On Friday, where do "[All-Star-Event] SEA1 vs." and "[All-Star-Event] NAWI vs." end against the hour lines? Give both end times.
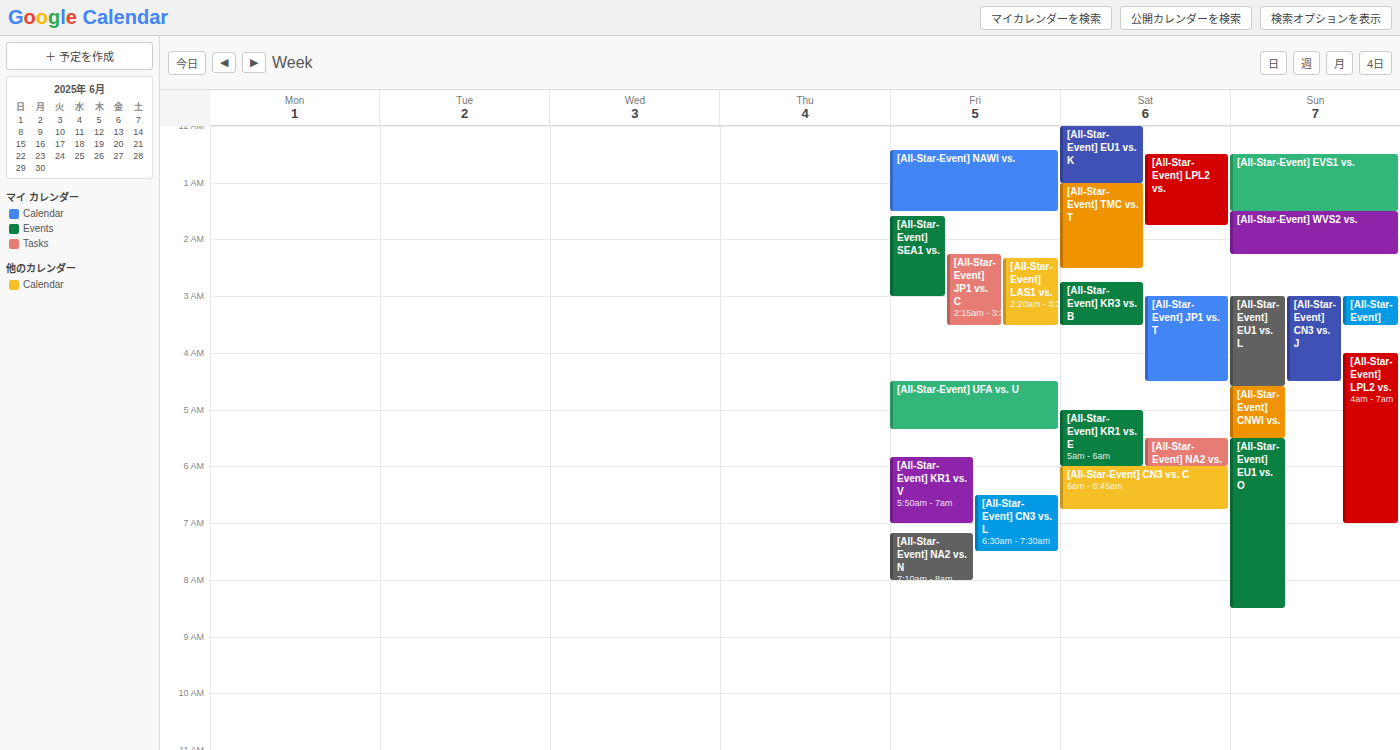
"[All-Star-Event] SEA1 vs.": 3:00 AM, exactly on the 3 AM line. "[All-Star-Event] NAWI vs.": 1:30 AM, halfway between the 1 AM and 2 AM lines.